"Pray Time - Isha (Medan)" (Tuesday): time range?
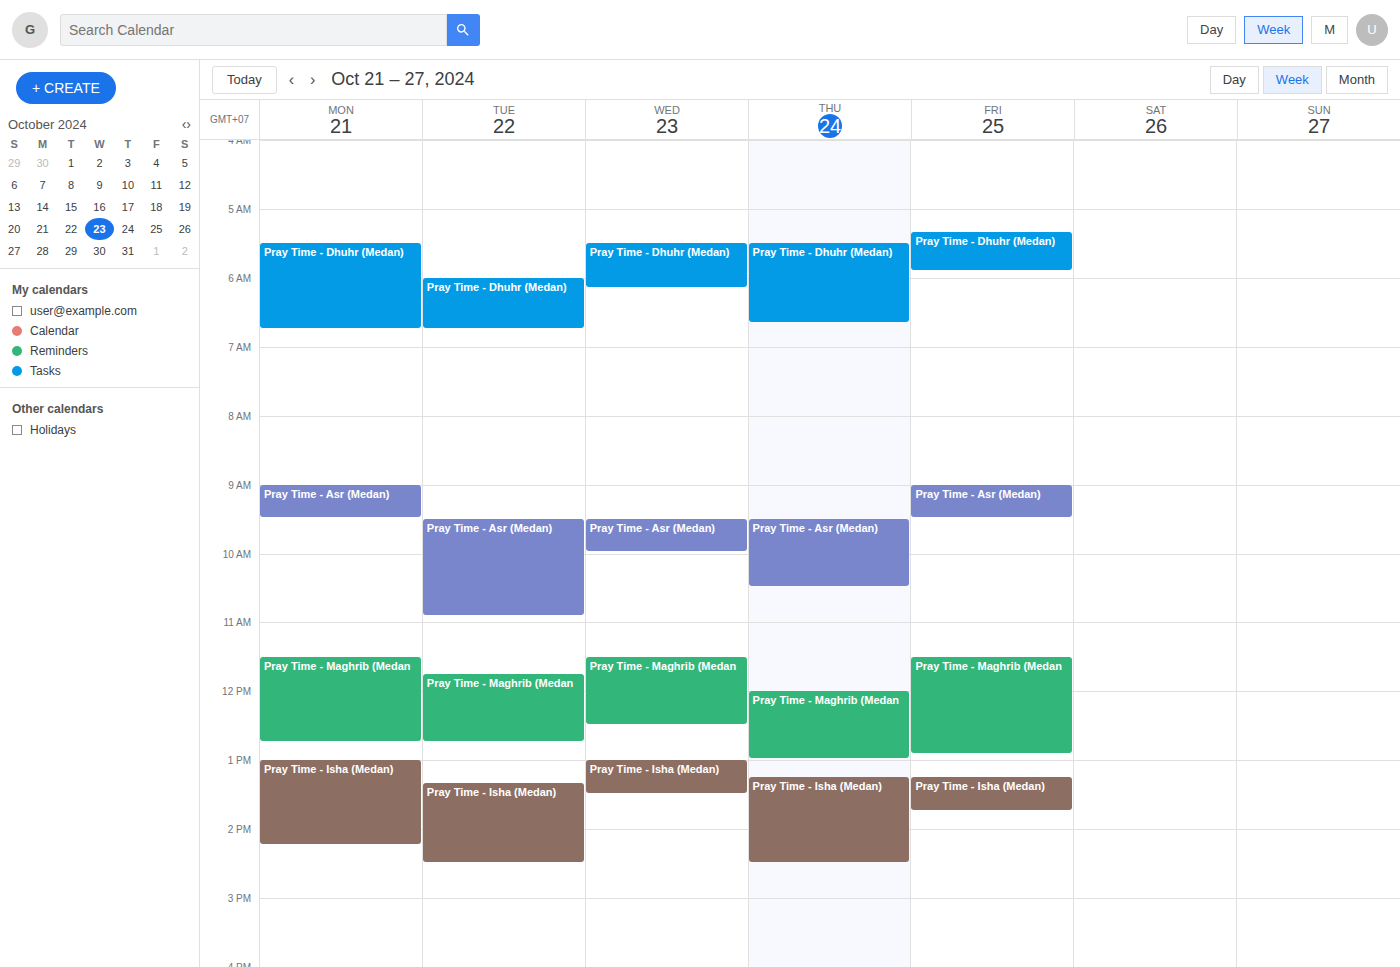
1:20 PM to 2:30 PM